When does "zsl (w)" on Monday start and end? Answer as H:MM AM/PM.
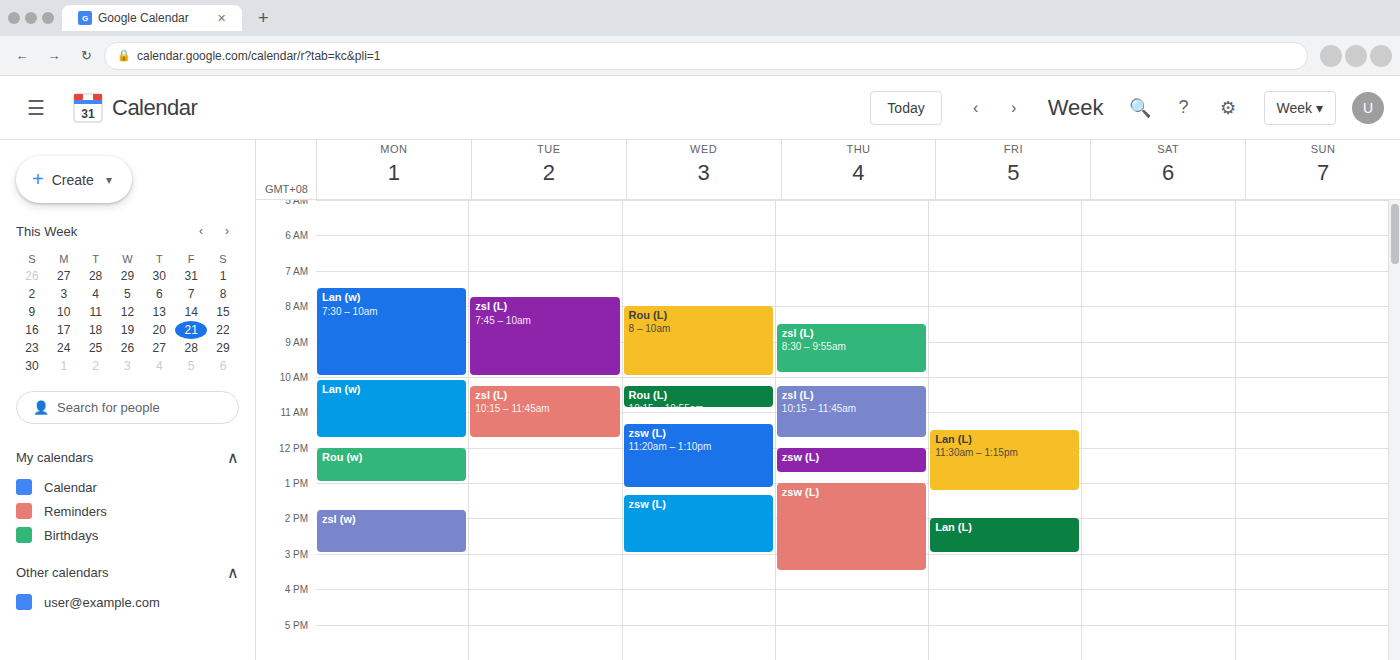
1:45 PM to 3:00 PM